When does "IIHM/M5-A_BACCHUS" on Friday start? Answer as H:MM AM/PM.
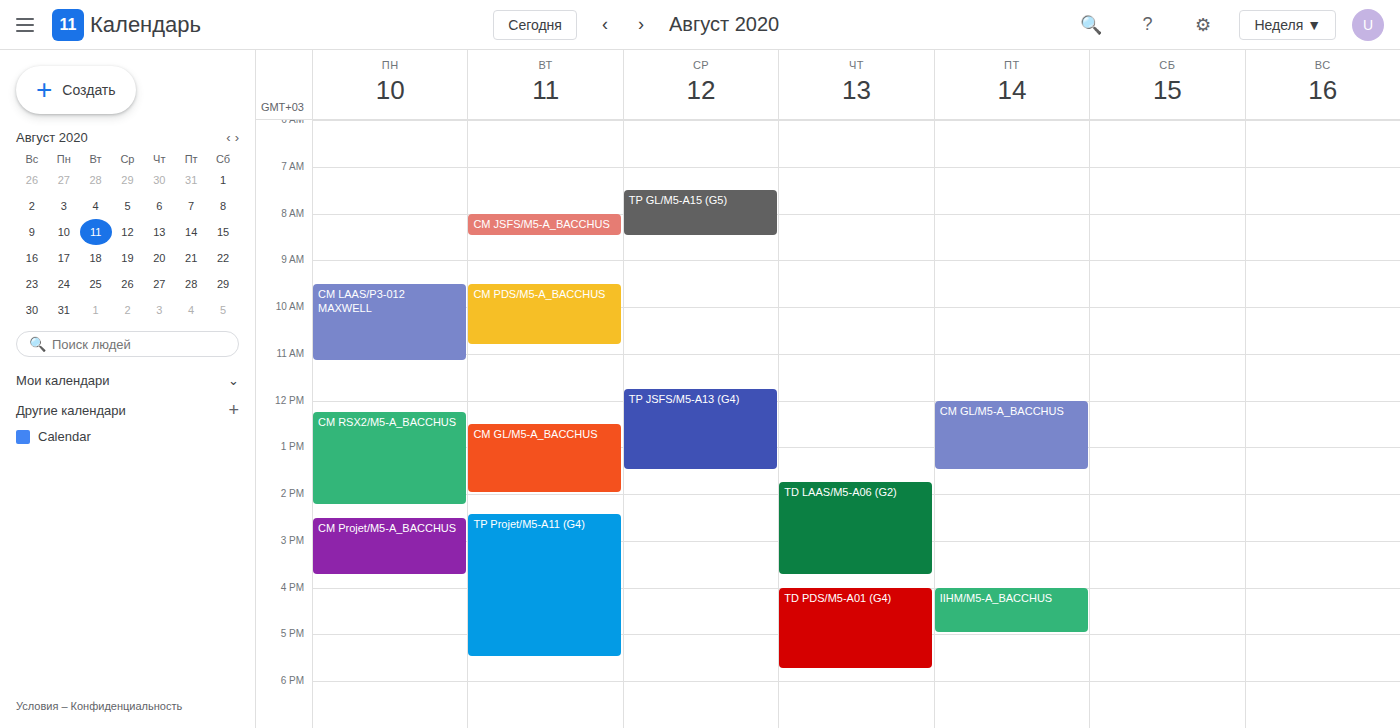
4:00 PM